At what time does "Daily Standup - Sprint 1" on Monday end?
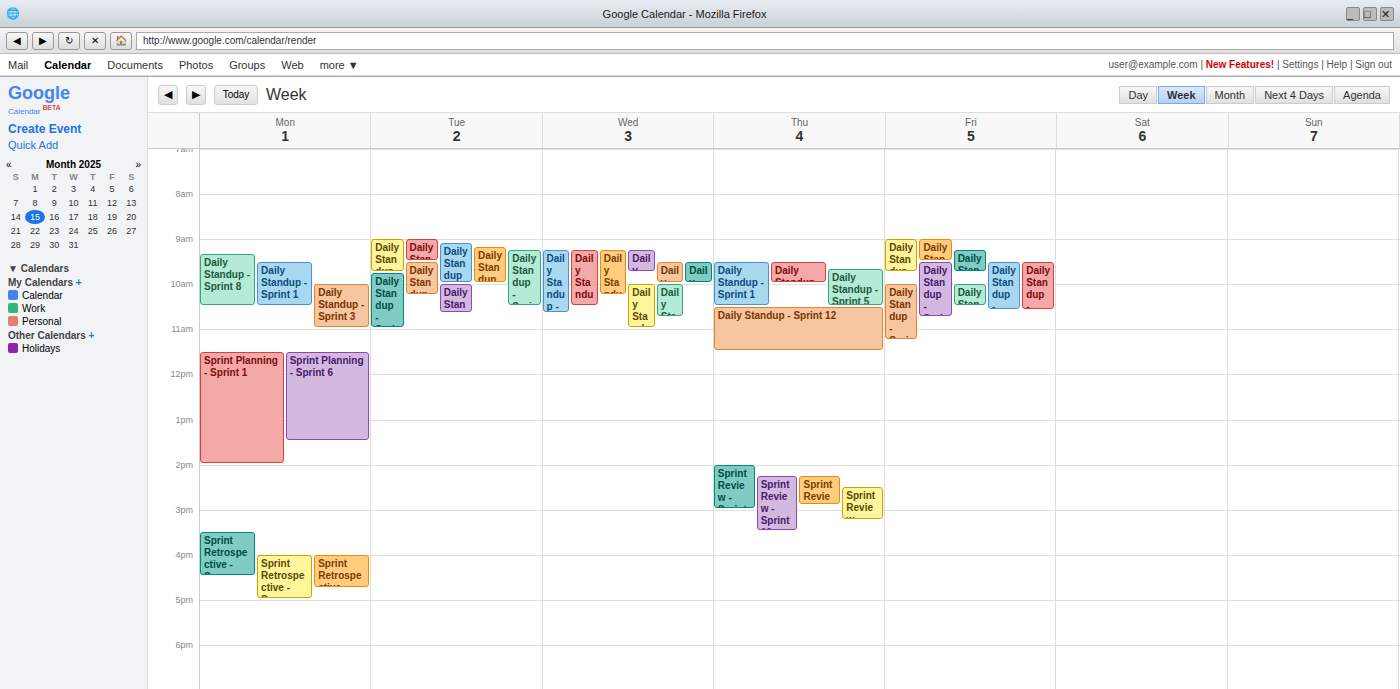
10:30 AM